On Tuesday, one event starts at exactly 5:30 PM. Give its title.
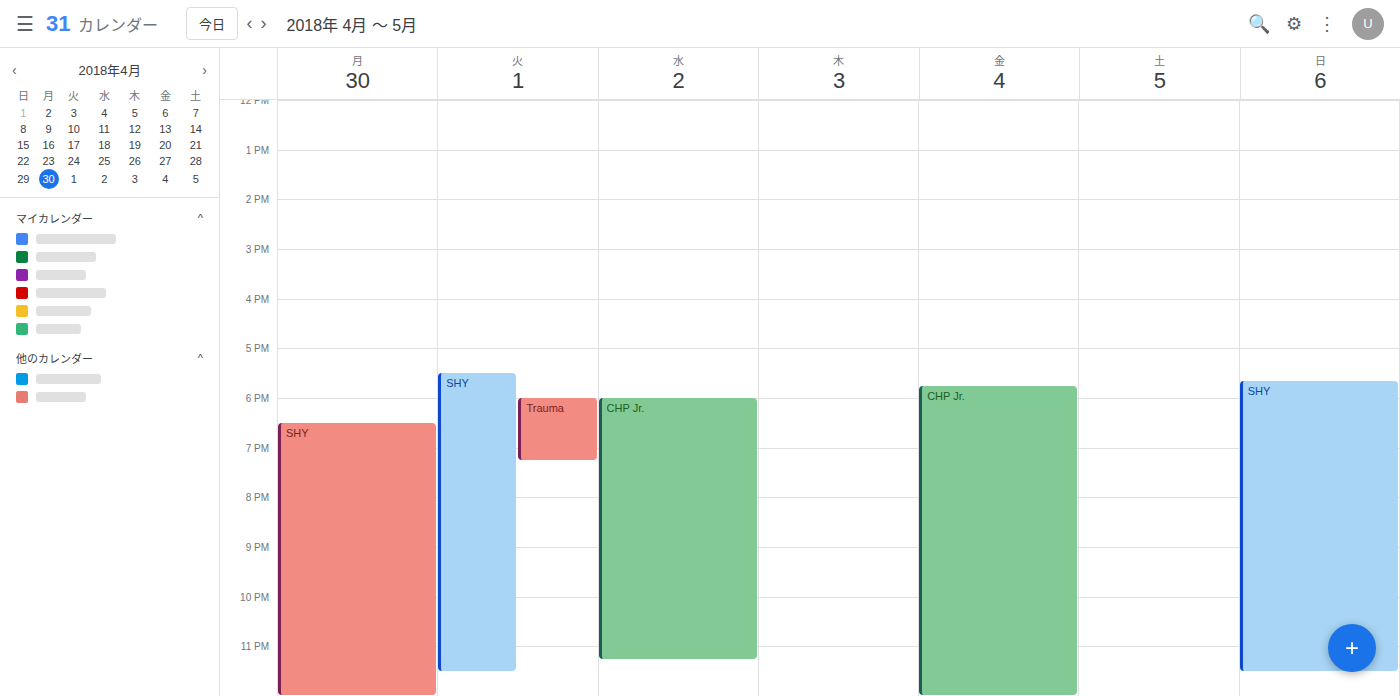
"SHY"